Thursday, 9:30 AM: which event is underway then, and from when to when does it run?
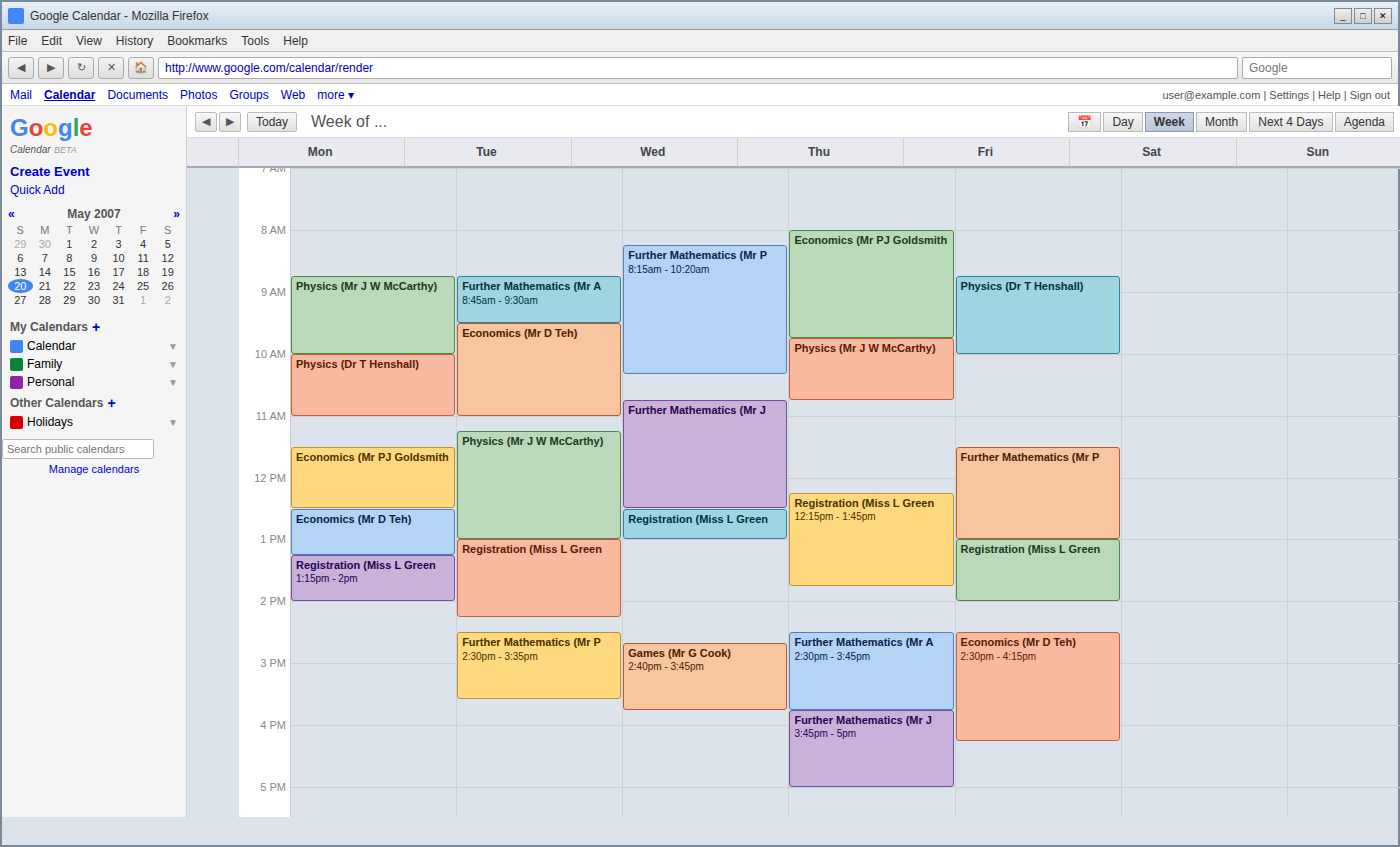
"Economics (Mr PJ Goldsmith", 8:00 AM to 9:45 AM